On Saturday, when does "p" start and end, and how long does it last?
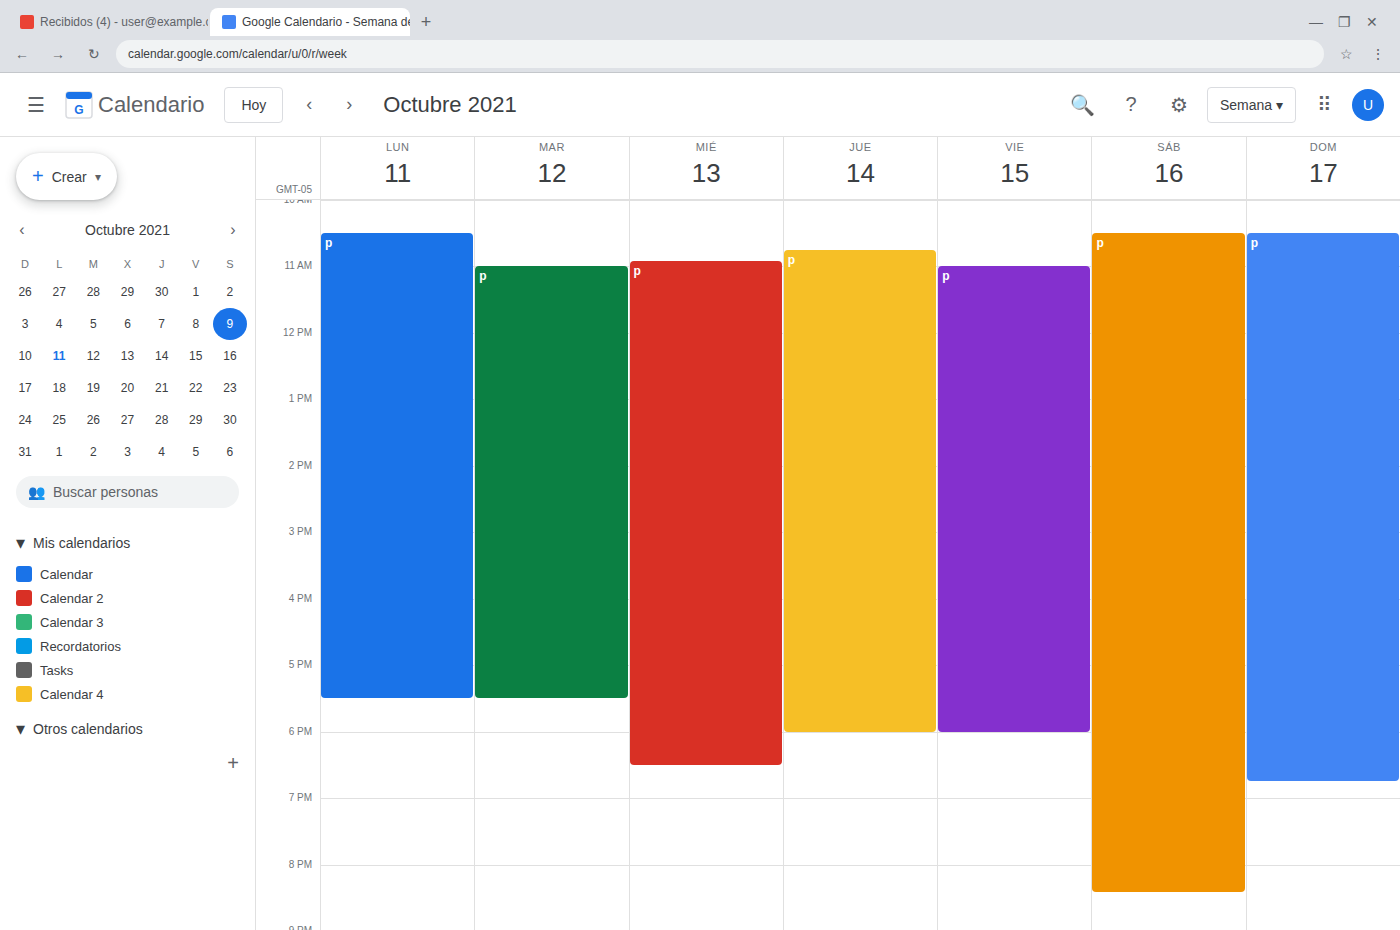
10:30 AM to 8:25 PM, 9 hours 55 minutes